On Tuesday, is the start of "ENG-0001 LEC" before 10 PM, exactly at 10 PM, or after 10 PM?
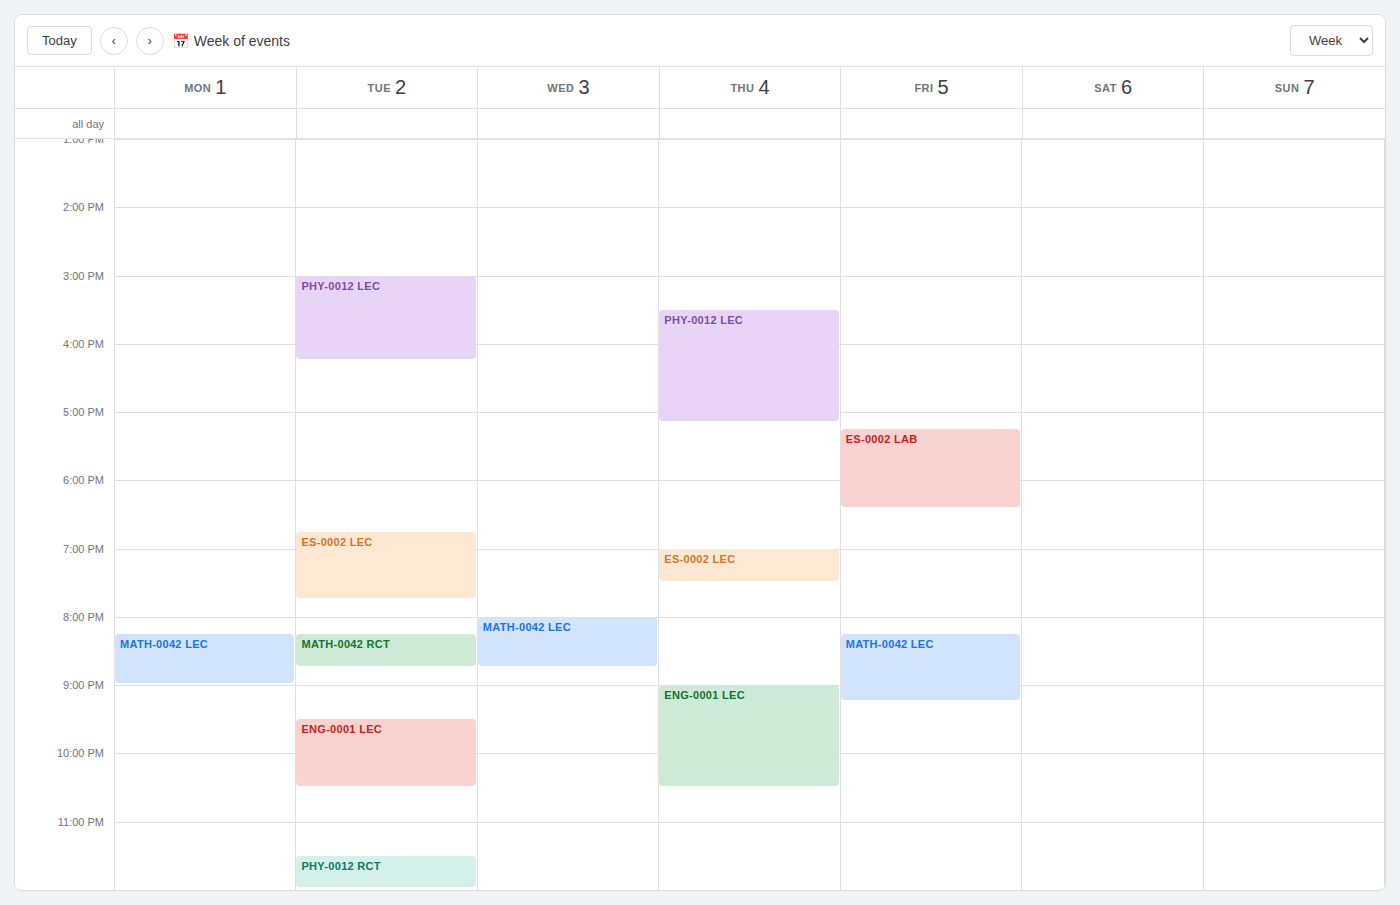
9:30 PM -- before 10 PM, 30 minutes above the 10 PM line.